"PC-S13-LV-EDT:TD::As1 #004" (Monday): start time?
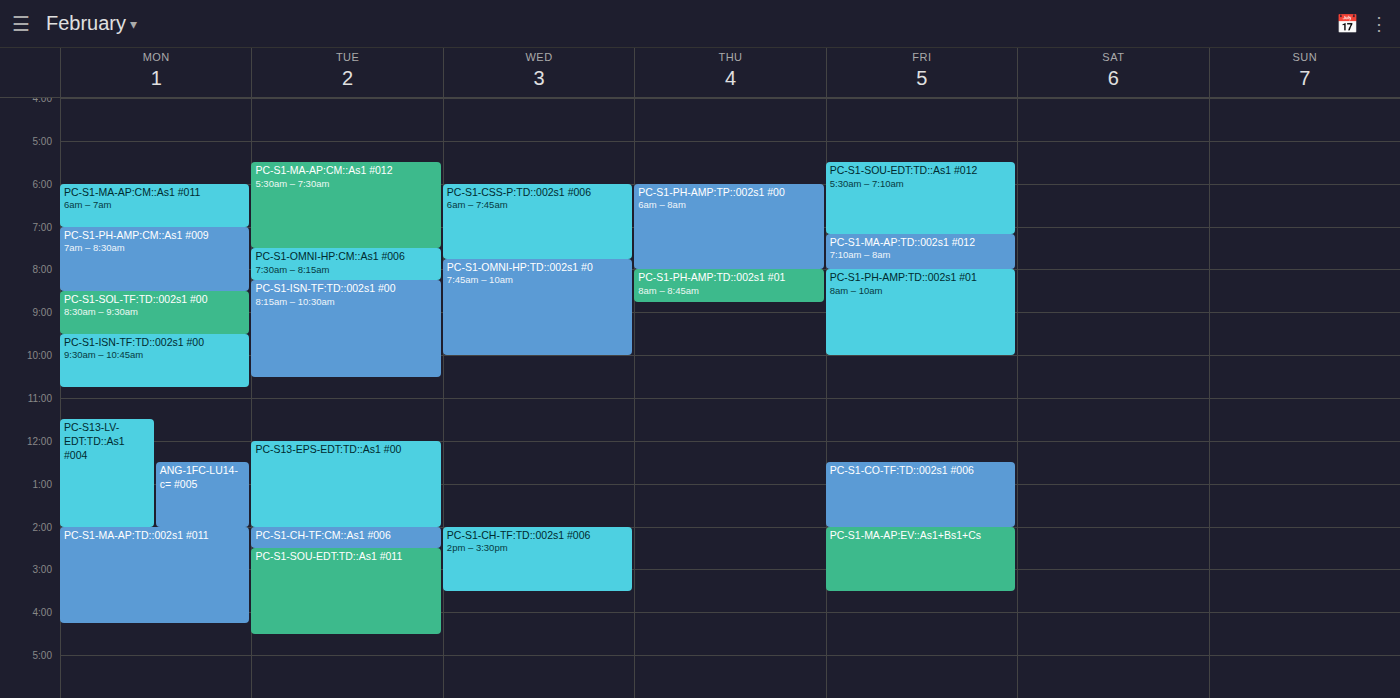
11:30 AM